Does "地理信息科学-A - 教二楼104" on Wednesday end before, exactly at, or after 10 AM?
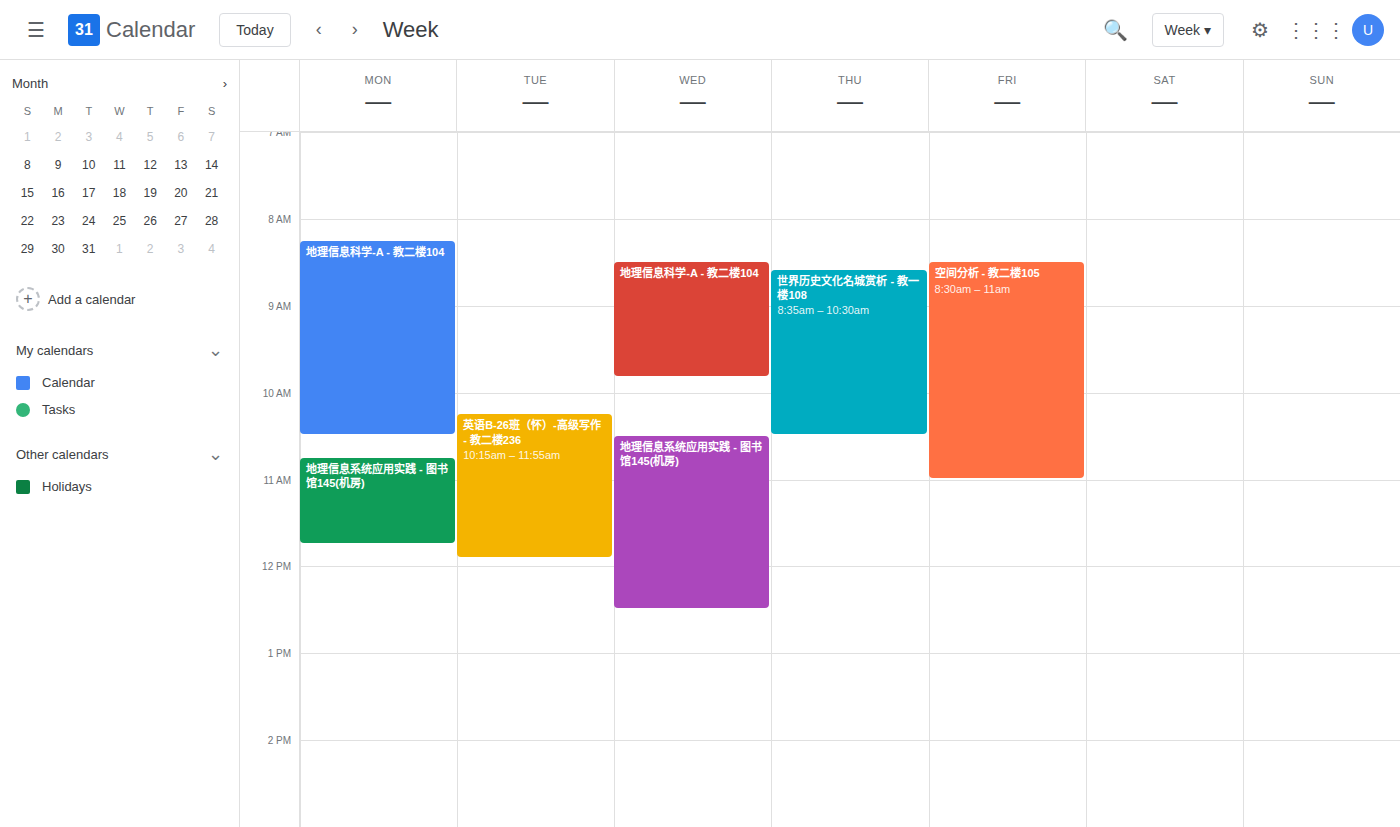
9:50 AM -- before 10 AM, 10 minutes above the 10 AM line.